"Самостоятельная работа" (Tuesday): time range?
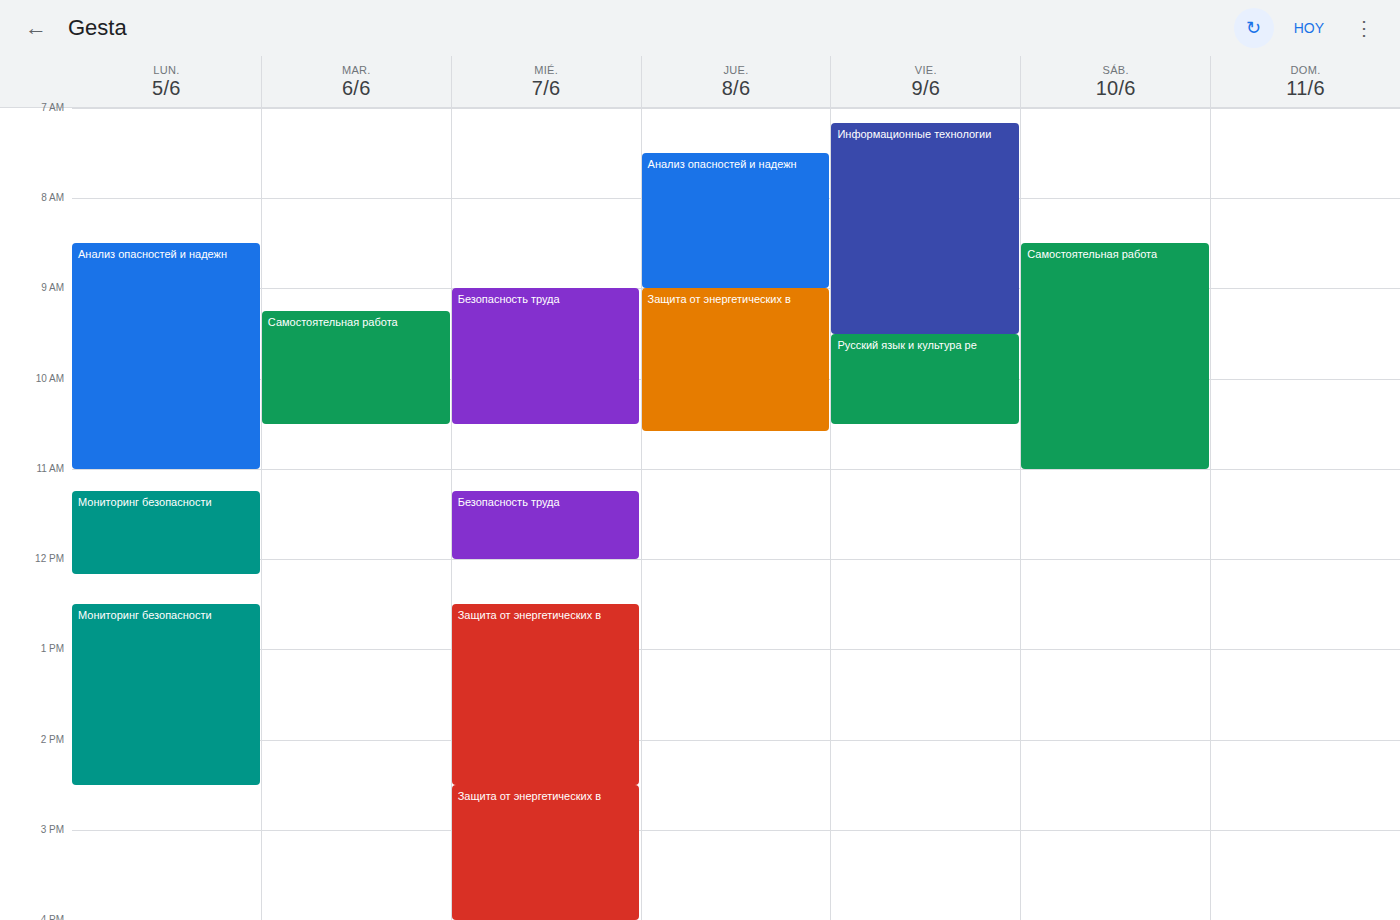
9:15 AM to 10:30 AM